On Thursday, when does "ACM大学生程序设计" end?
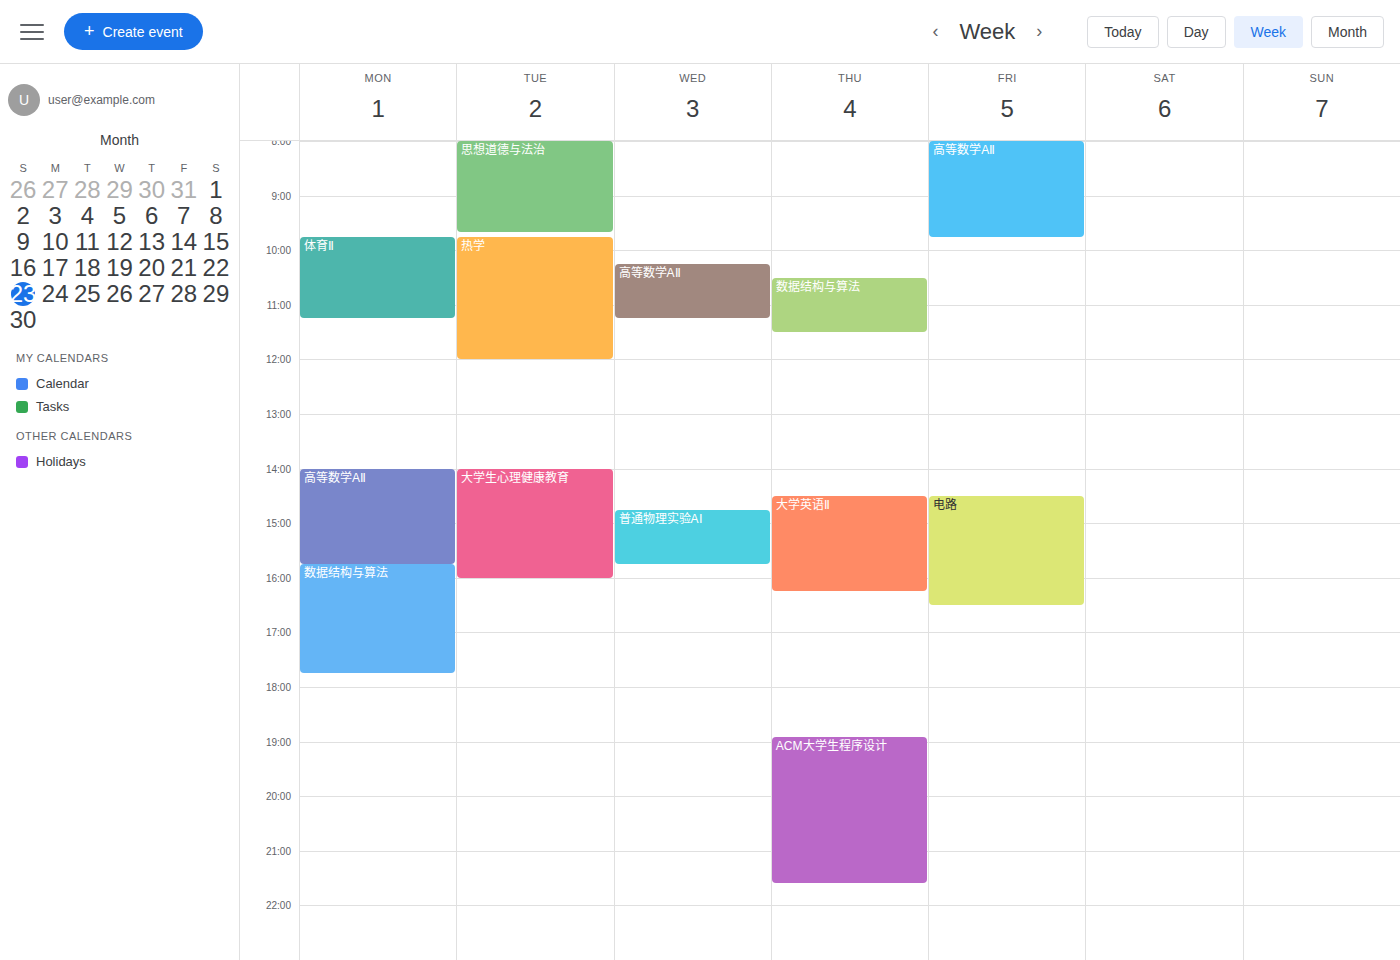
9:35 PM